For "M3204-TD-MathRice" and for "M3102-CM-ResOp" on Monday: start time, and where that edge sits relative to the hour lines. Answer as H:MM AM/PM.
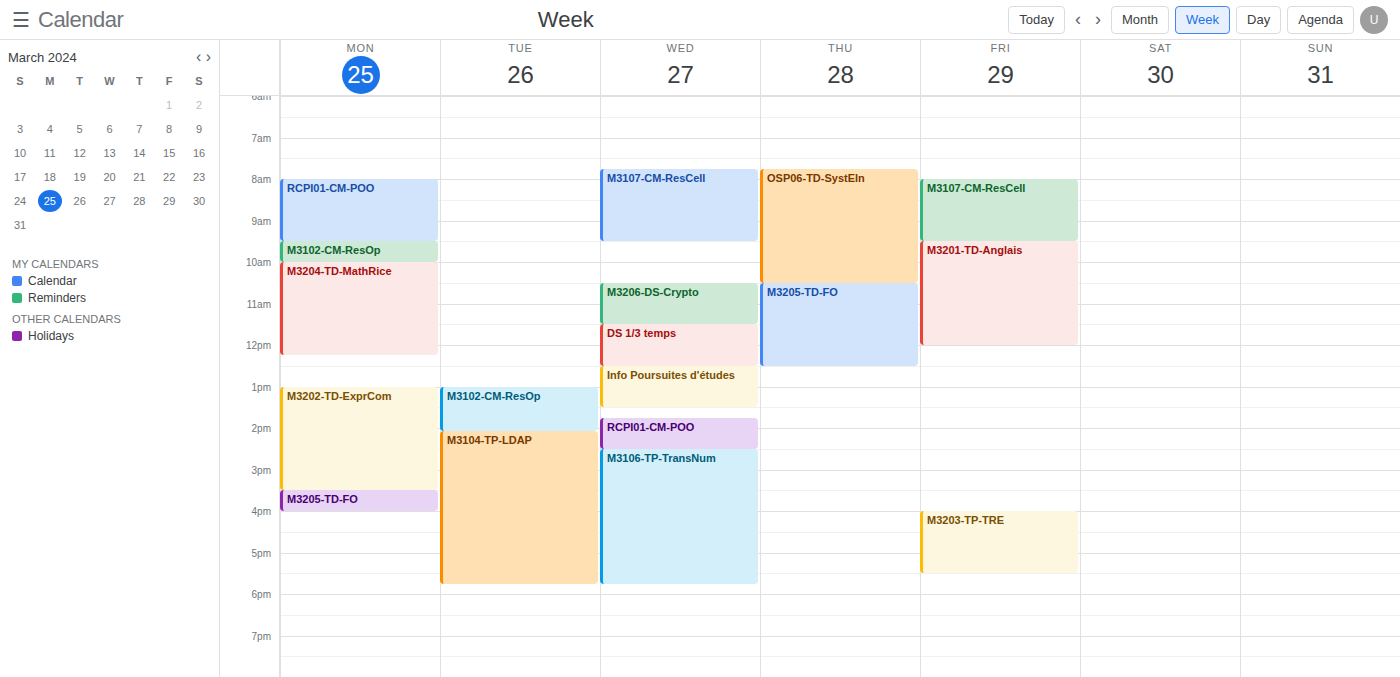
"M3204-TD-MathRice": 10:00 AM, exactly on the 10 AM line. "M3102-CM-ResOp": 9:30 AM, halfway between the 9 AM and 10 AM lines.